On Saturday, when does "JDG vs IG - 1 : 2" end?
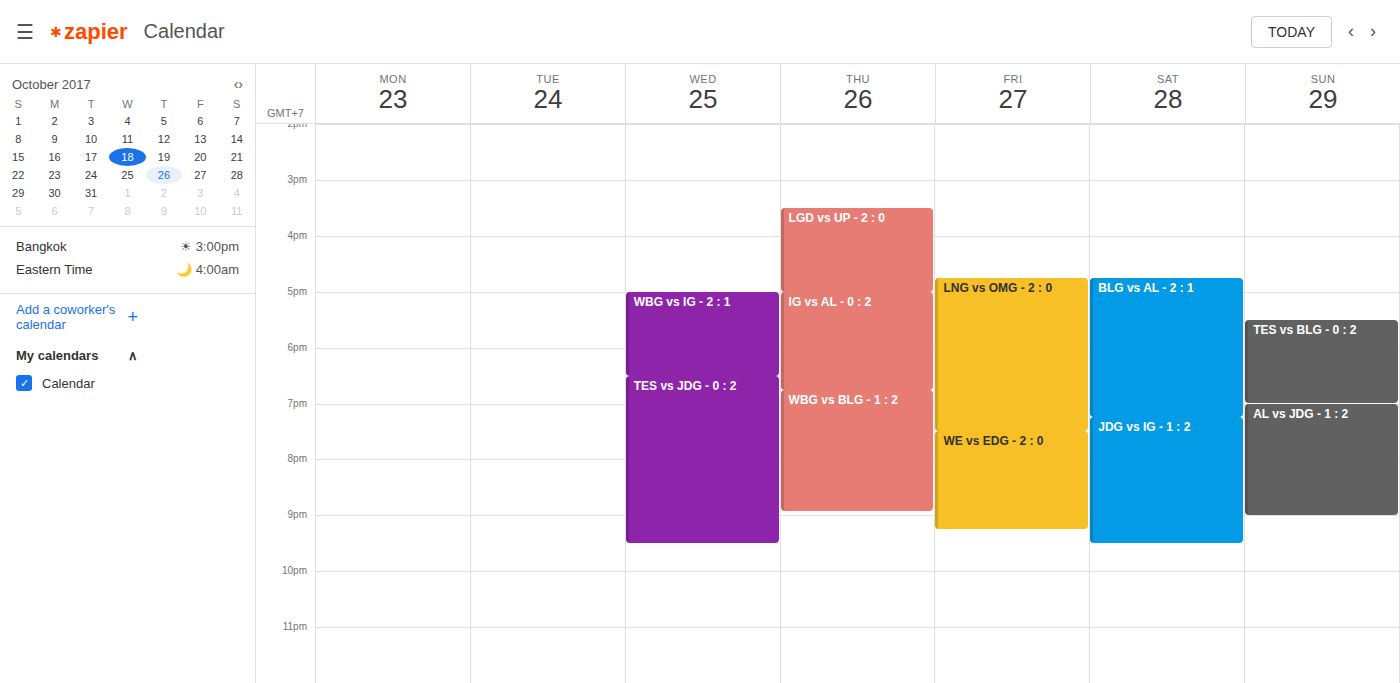
9:30 PM